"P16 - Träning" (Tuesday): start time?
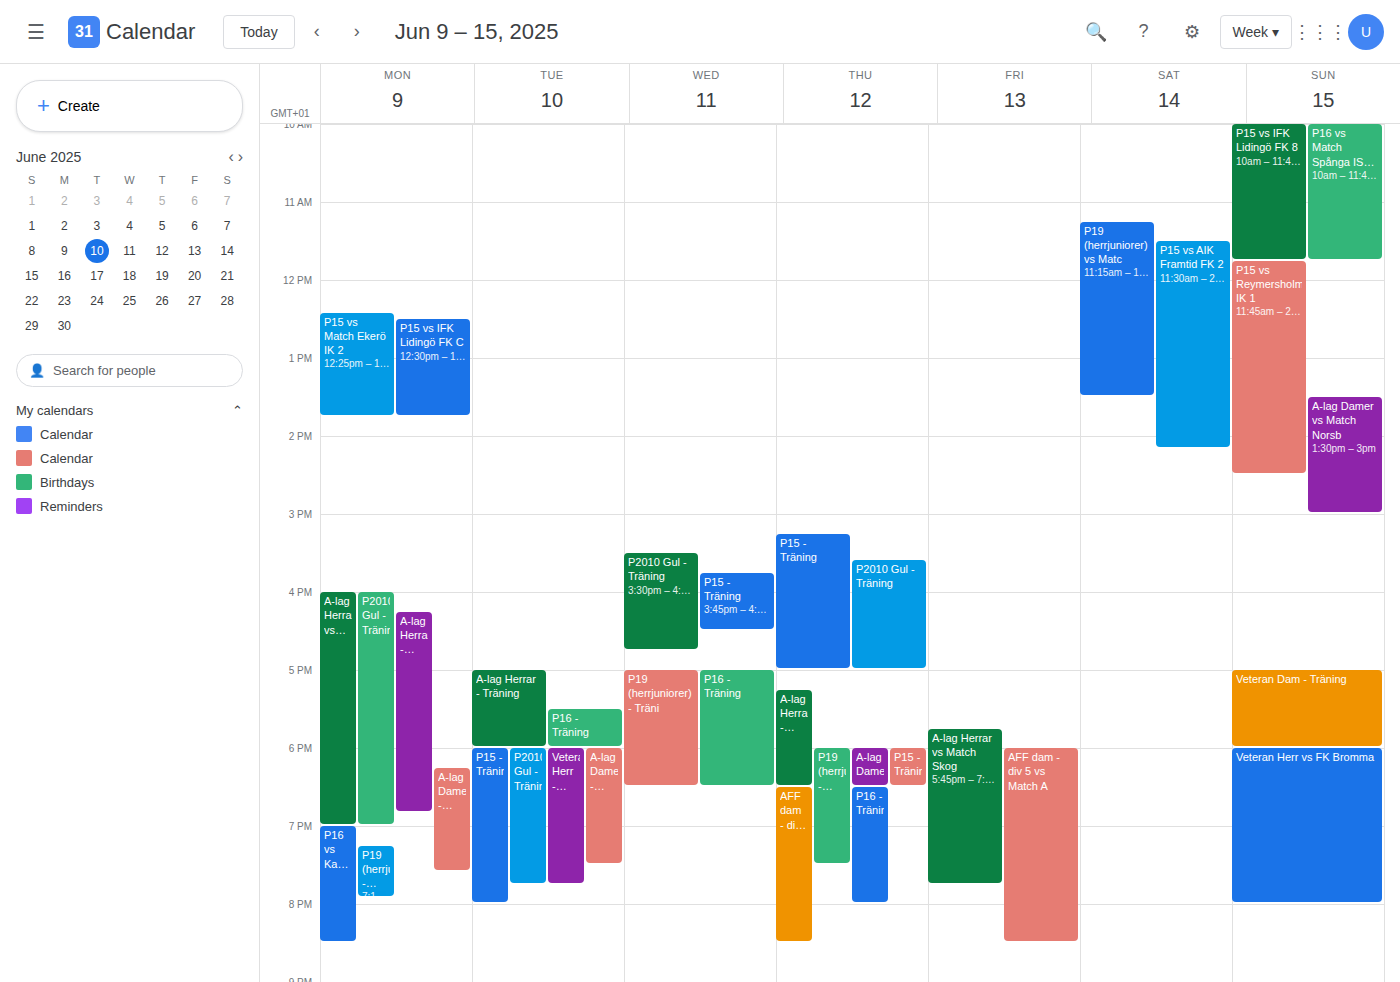
5:30 PM